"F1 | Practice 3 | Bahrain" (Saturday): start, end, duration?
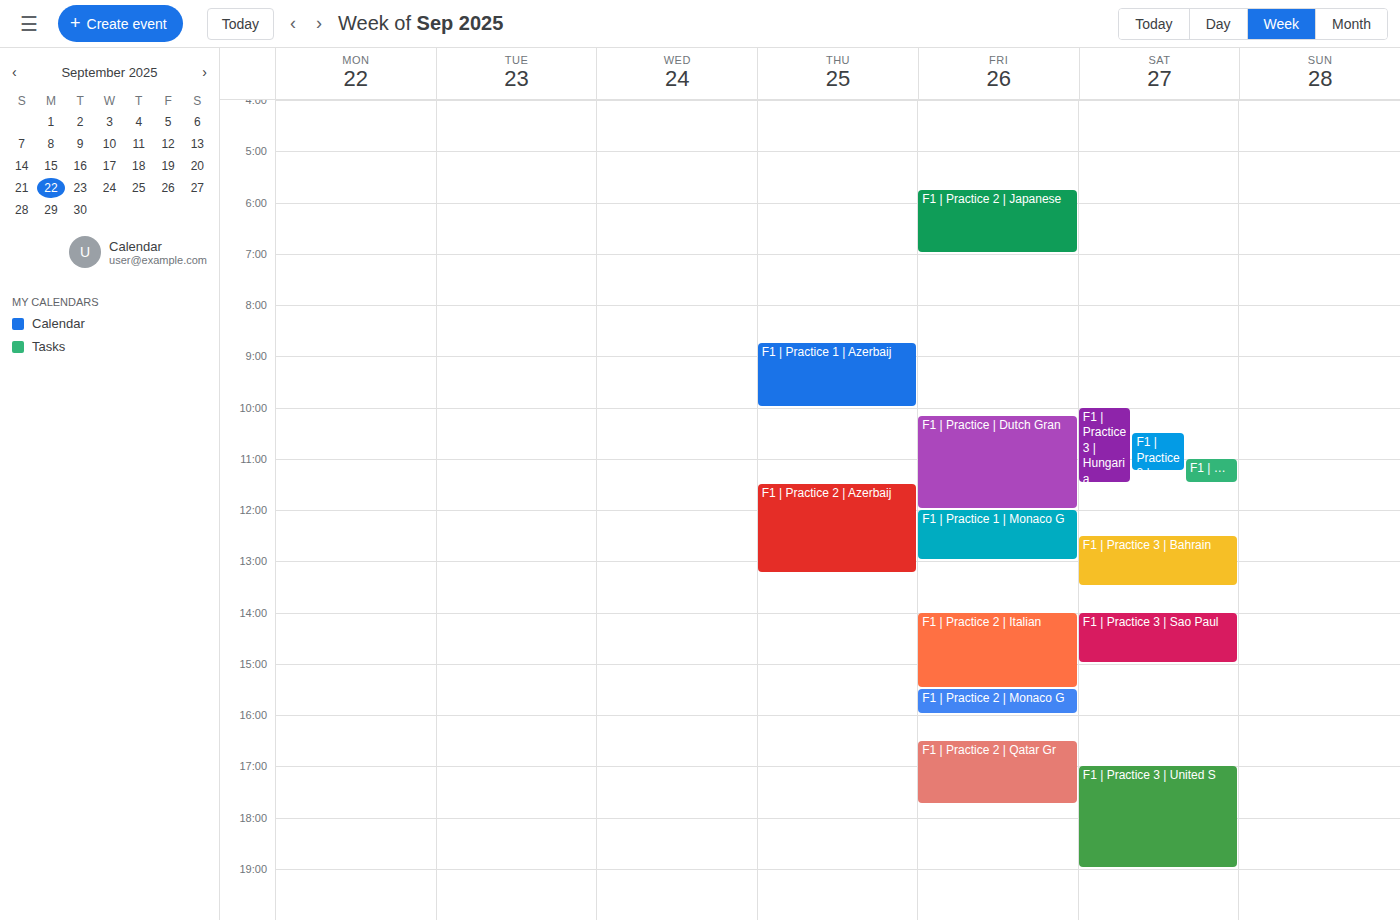
12:30 PM to 1:30 PM, 1 hour